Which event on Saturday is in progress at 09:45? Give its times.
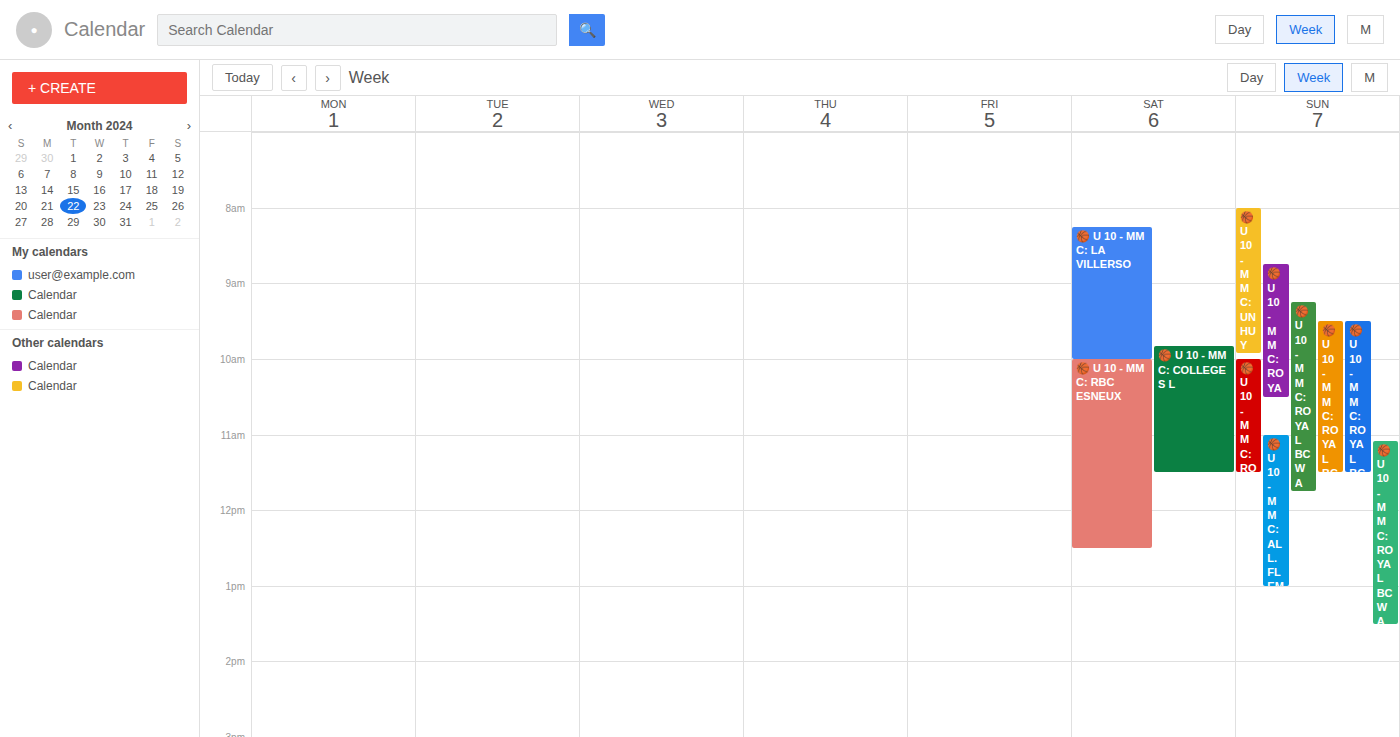
"🏀 U 10 - MM C: LA VILLERSO", 08:15 to 10:00